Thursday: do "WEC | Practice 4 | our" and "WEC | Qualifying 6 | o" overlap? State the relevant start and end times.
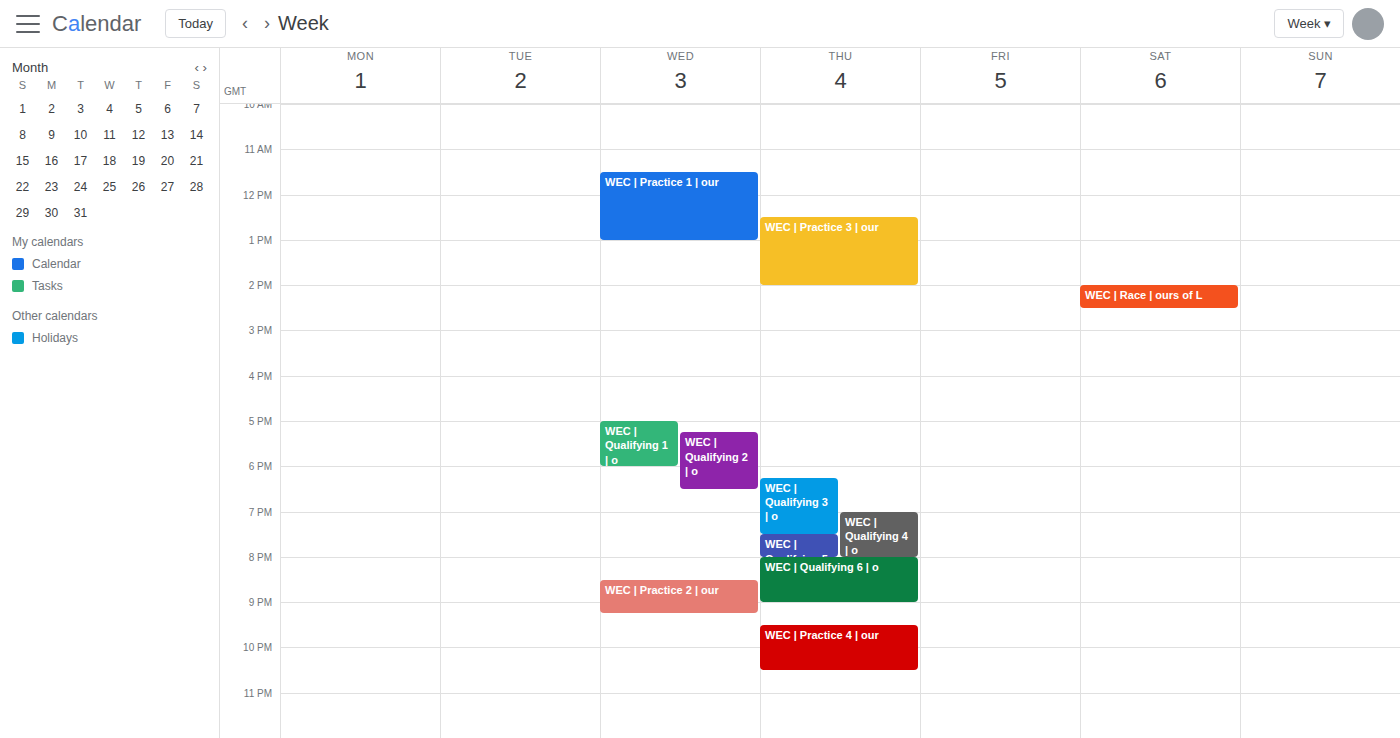
"WEC | Qualifying 6 | o" ends at 9:00 PM and "WEC | Practice 4 | our" starts at 9:30 PM -- no overlap.